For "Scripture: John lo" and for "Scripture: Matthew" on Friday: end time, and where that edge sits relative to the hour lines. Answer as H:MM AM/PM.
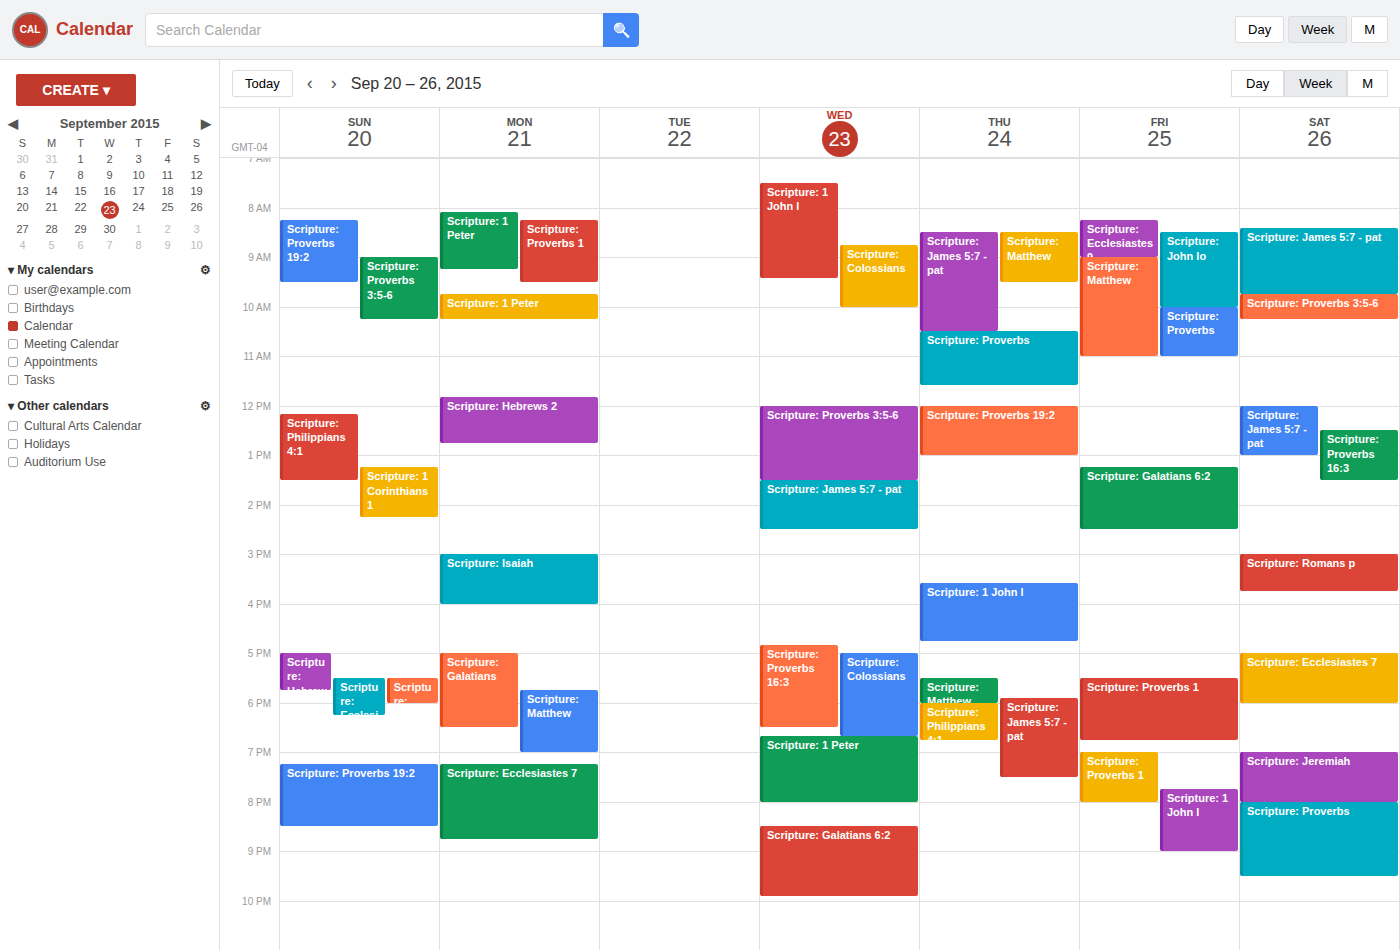
"Scripture: John lo": 10:00 AM, exactly on the 10 AM line. "Scripture: Matthew": 11:00 AM, exactly on the 11 AM line.